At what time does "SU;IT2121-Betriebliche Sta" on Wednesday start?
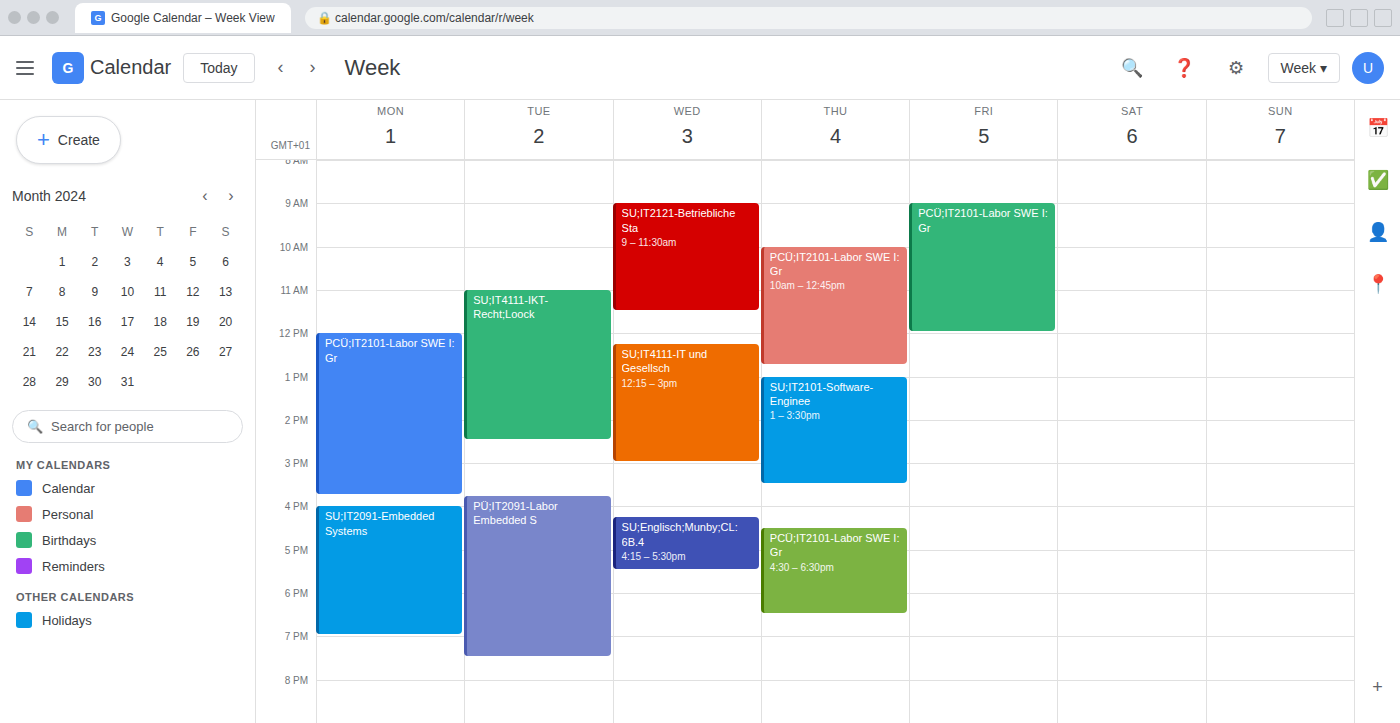
9:00 AM